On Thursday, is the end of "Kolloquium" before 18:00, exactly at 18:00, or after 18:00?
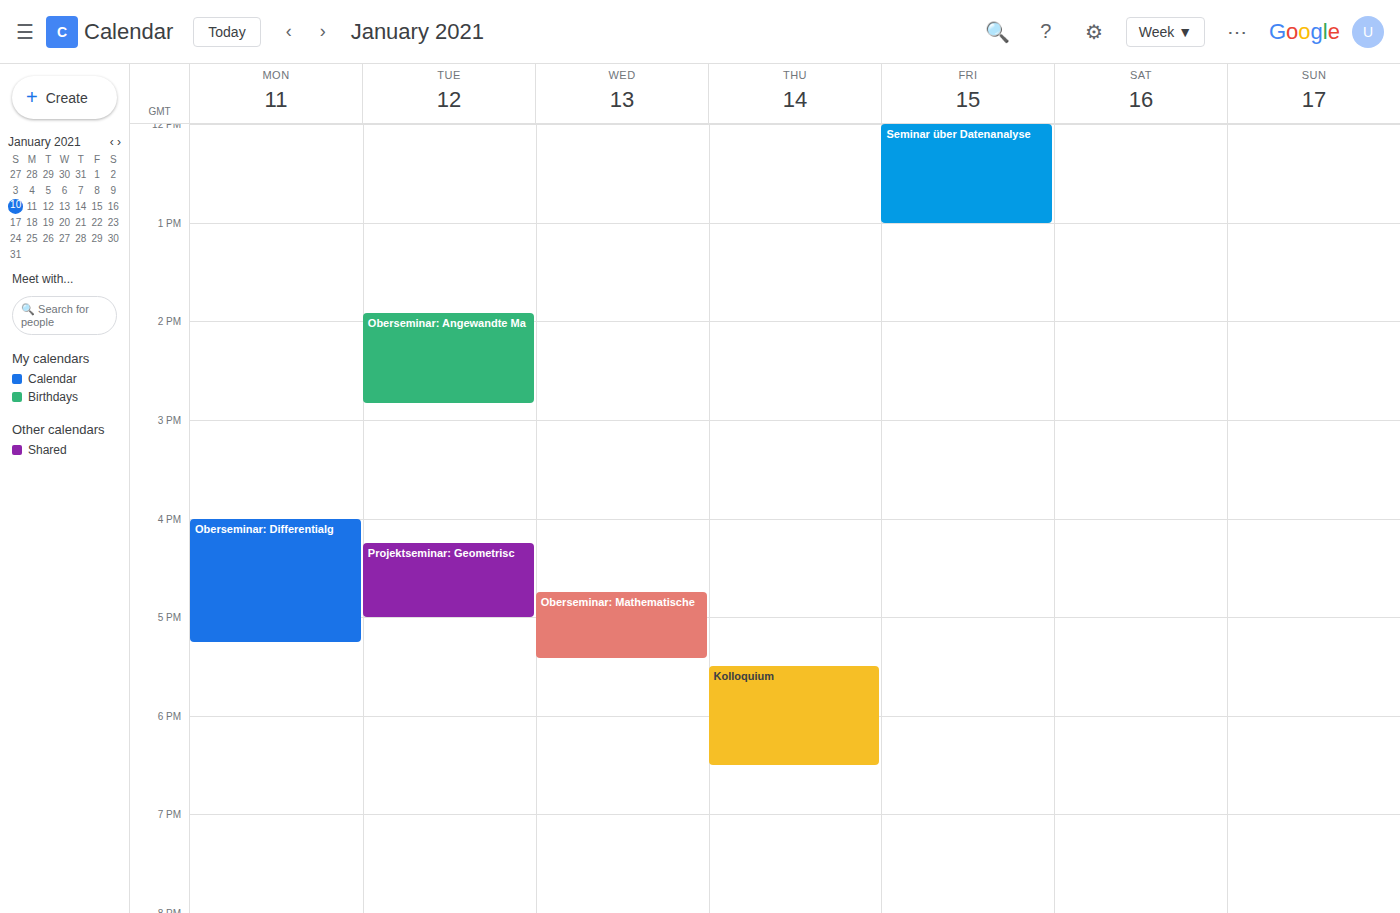
18:30 -- after 18:00, 30 minutes below the 18:00 line.